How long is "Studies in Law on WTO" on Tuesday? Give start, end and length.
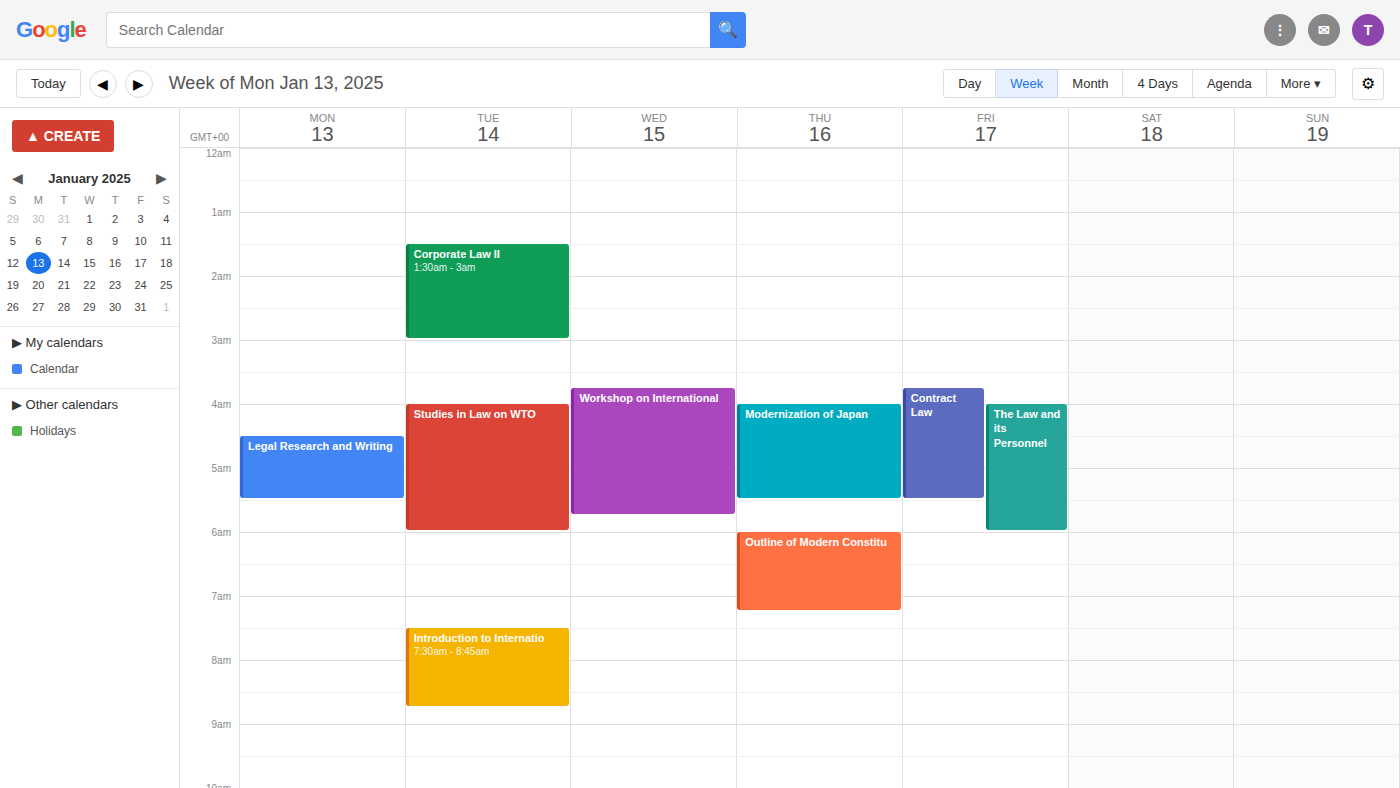
04:00 to 06:00, 2 hours